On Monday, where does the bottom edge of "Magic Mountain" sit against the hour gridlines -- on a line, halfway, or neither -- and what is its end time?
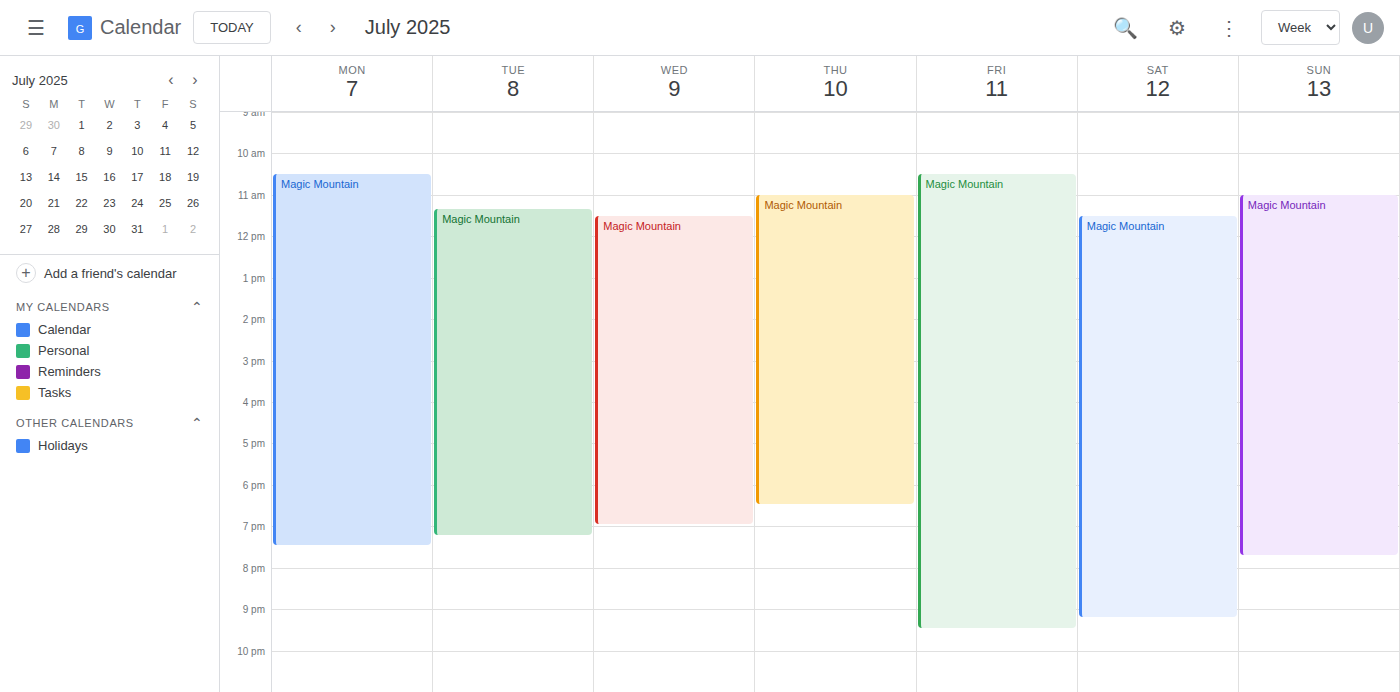
7:30 PM -- halfway between the 7 PM and 8 PM lines.